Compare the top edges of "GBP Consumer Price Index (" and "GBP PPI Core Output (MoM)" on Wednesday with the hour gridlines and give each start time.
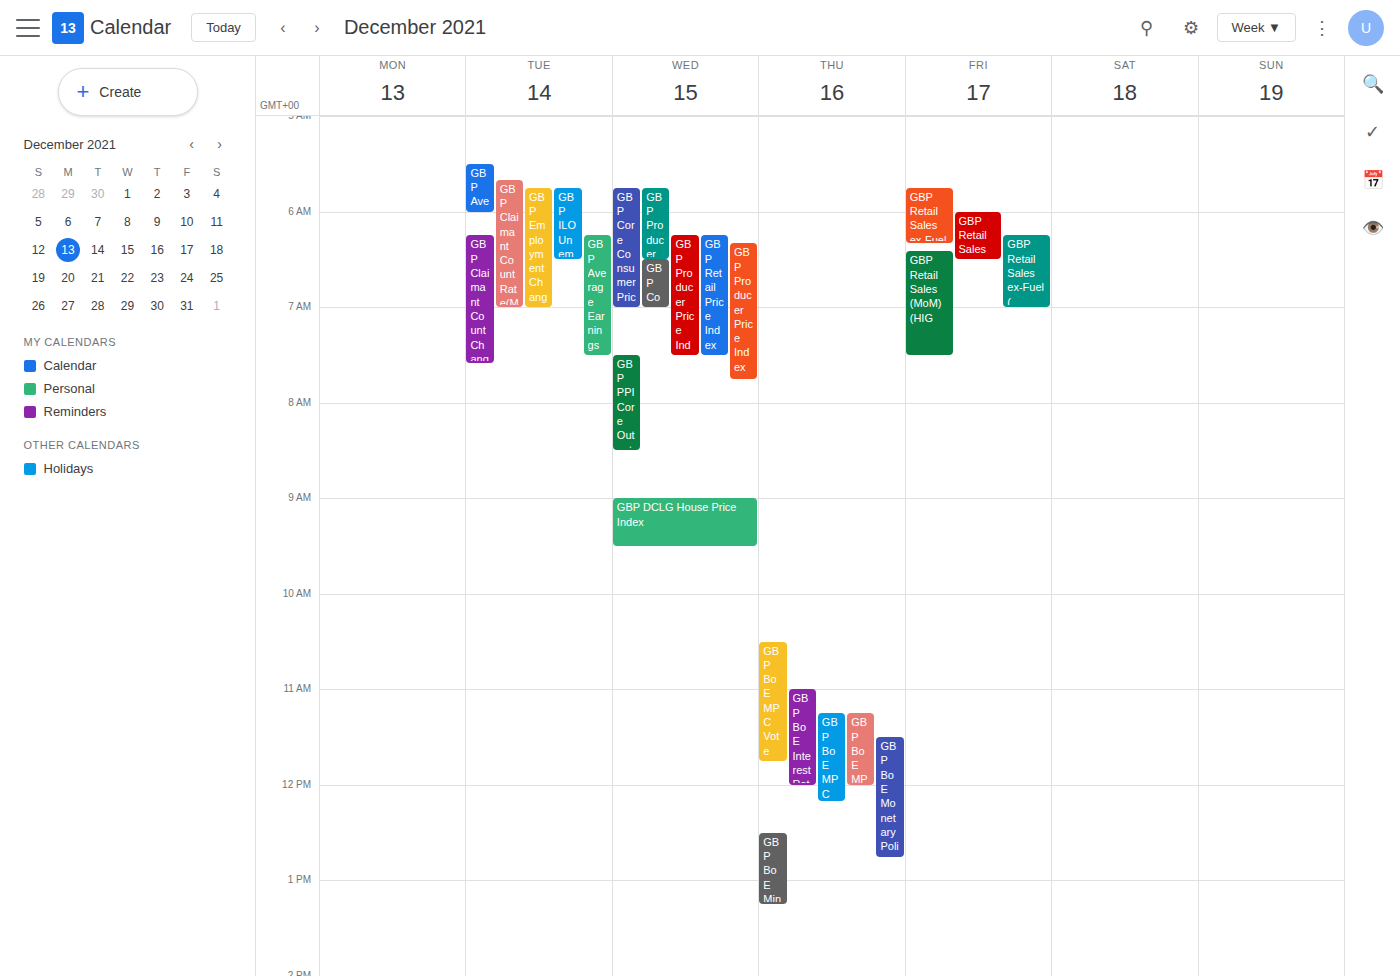
"GBP Consumer Price Index (": 06:30, halfway between the 06:00 and 07:00 lines. "GBP PPI Core Output (MoM)": 07:30, halfway between the 07:00 and 08:00 lines.